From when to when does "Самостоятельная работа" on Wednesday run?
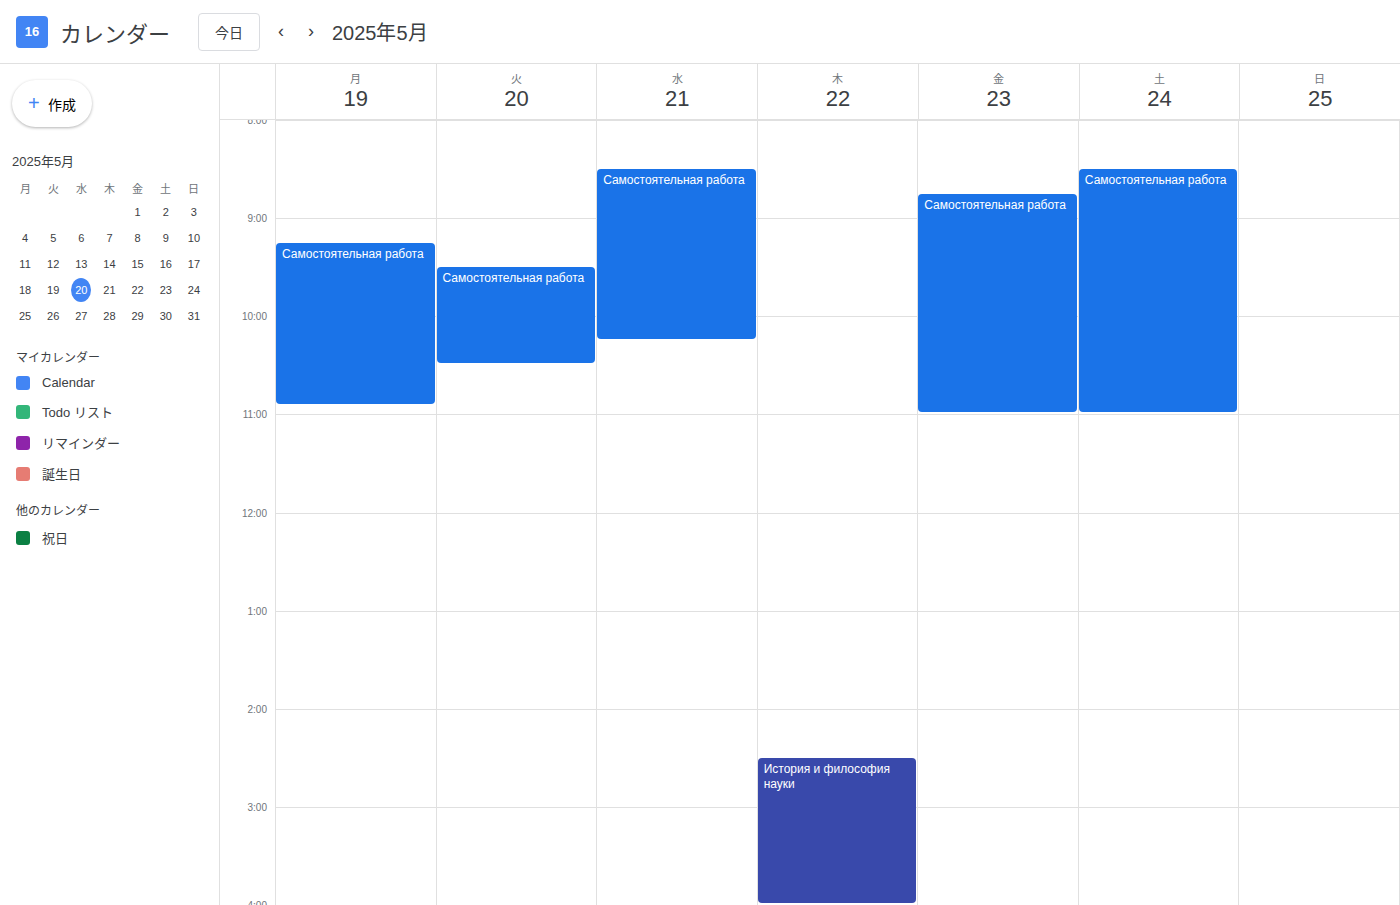
08:30 to 10:15